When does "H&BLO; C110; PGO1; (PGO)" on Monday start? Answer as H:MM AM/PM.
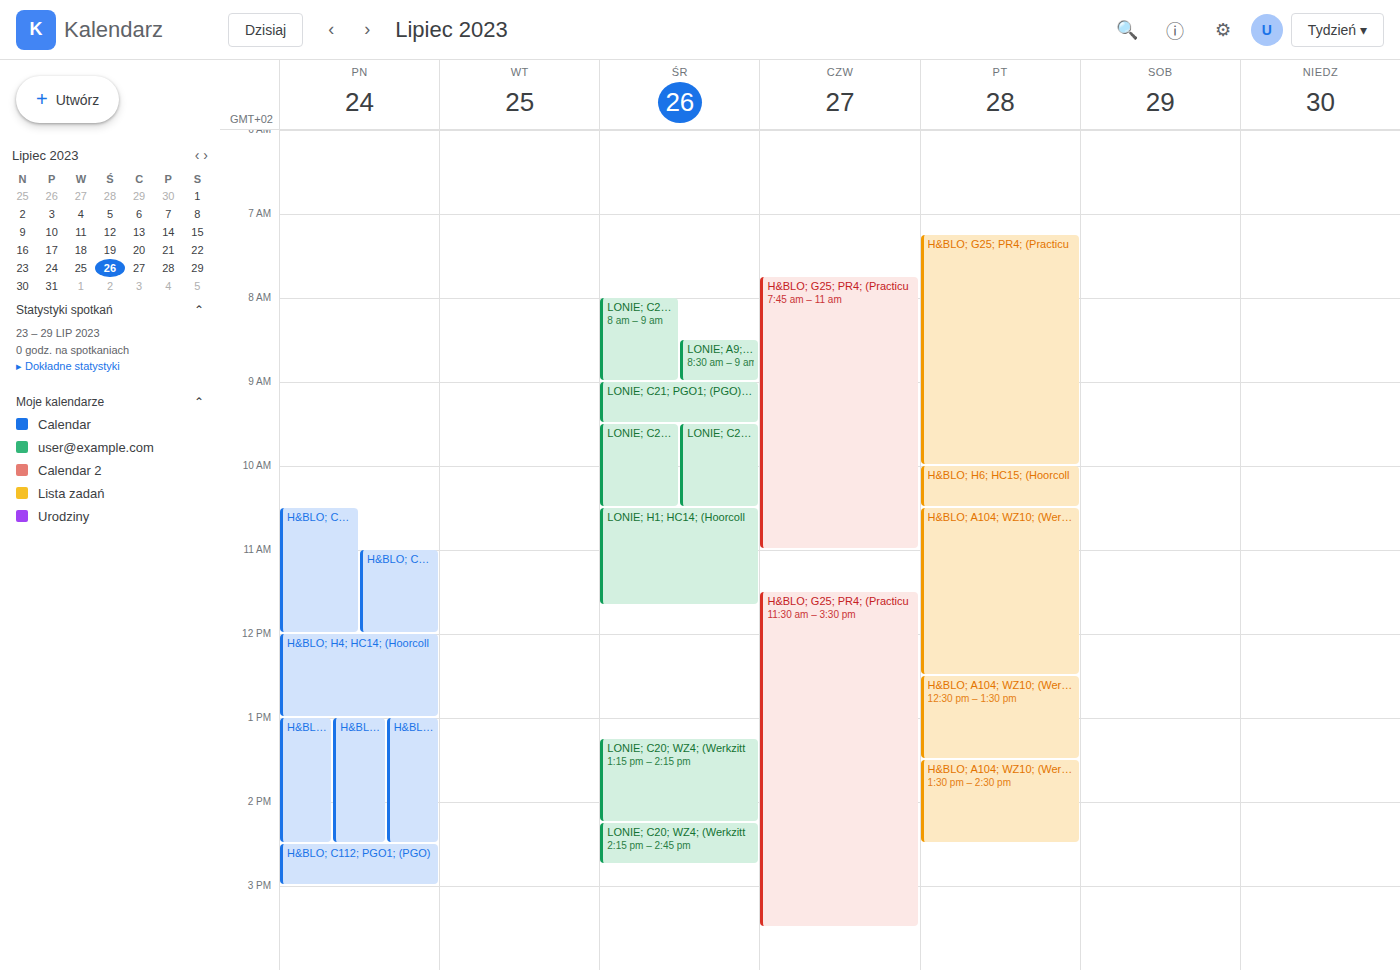
10:30 AM